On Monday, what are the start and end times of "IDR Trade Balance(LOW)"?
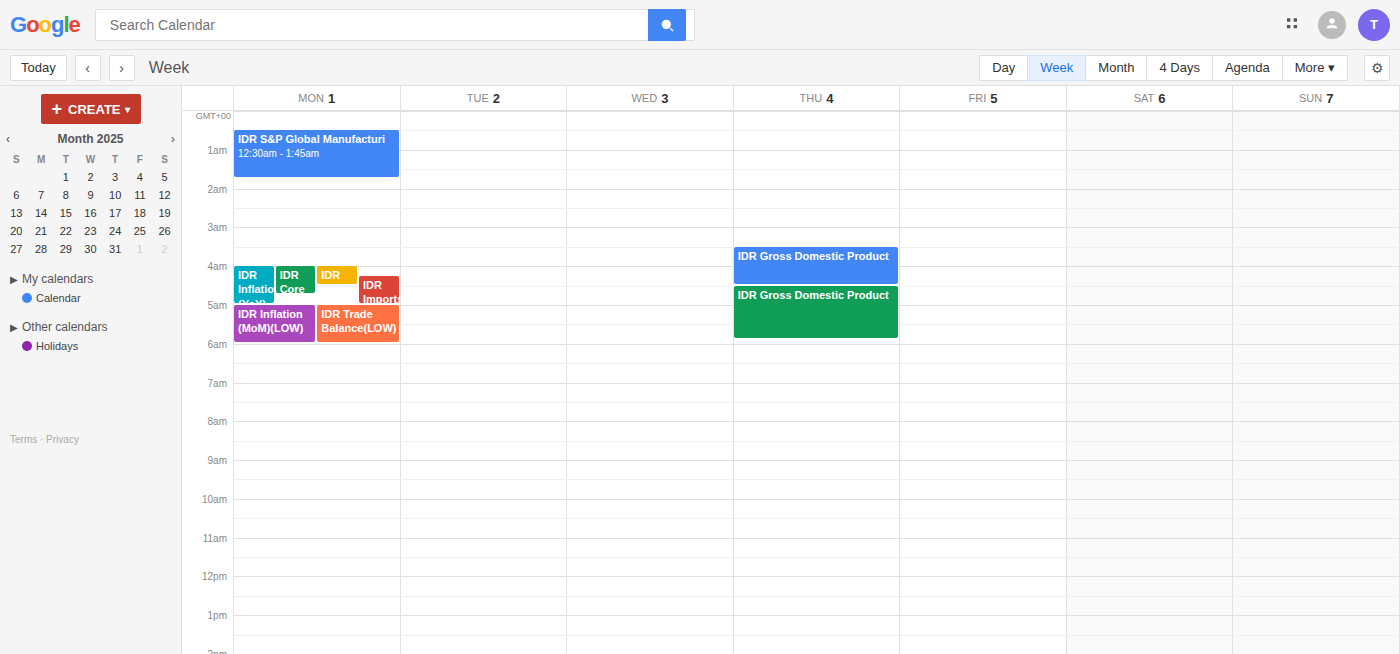
5:00 AM to 6:00 AM